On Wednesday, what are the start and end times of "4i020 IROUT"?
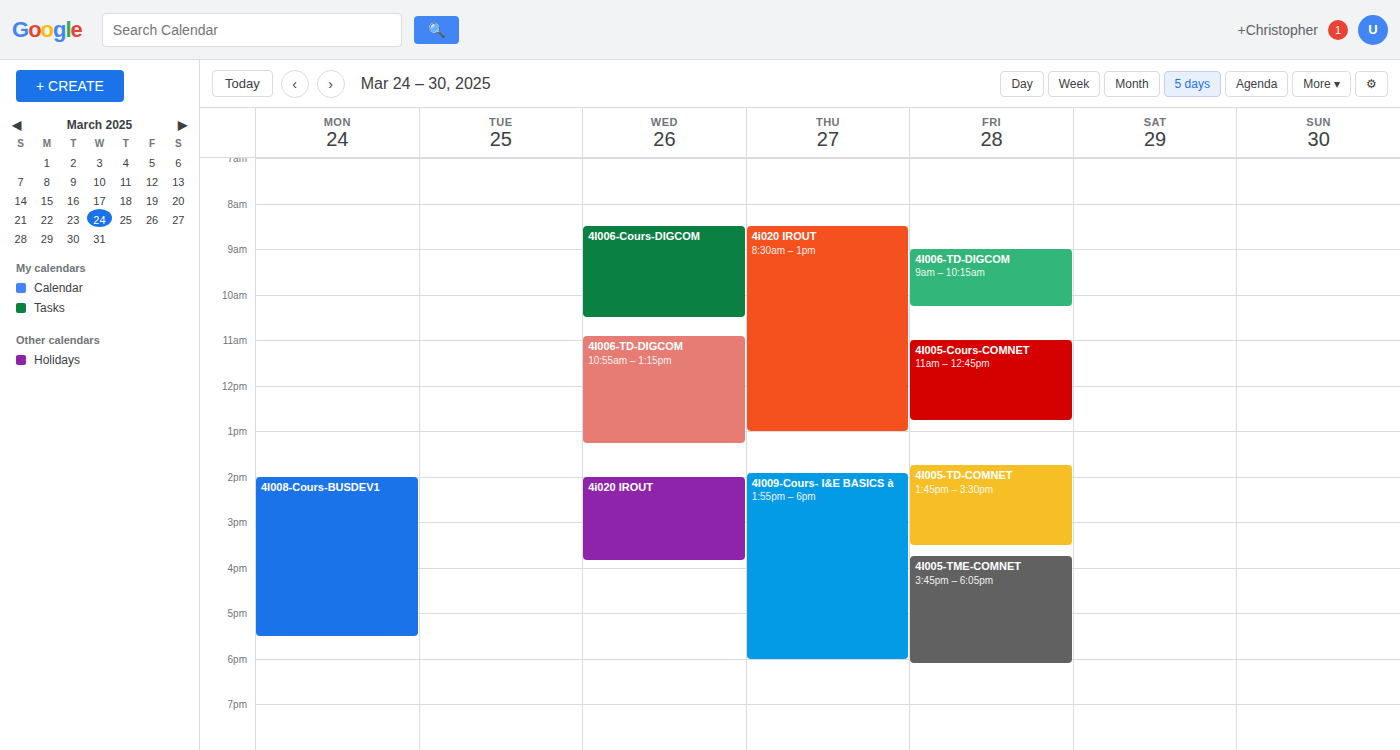
2:00 PM to 3:50 PM